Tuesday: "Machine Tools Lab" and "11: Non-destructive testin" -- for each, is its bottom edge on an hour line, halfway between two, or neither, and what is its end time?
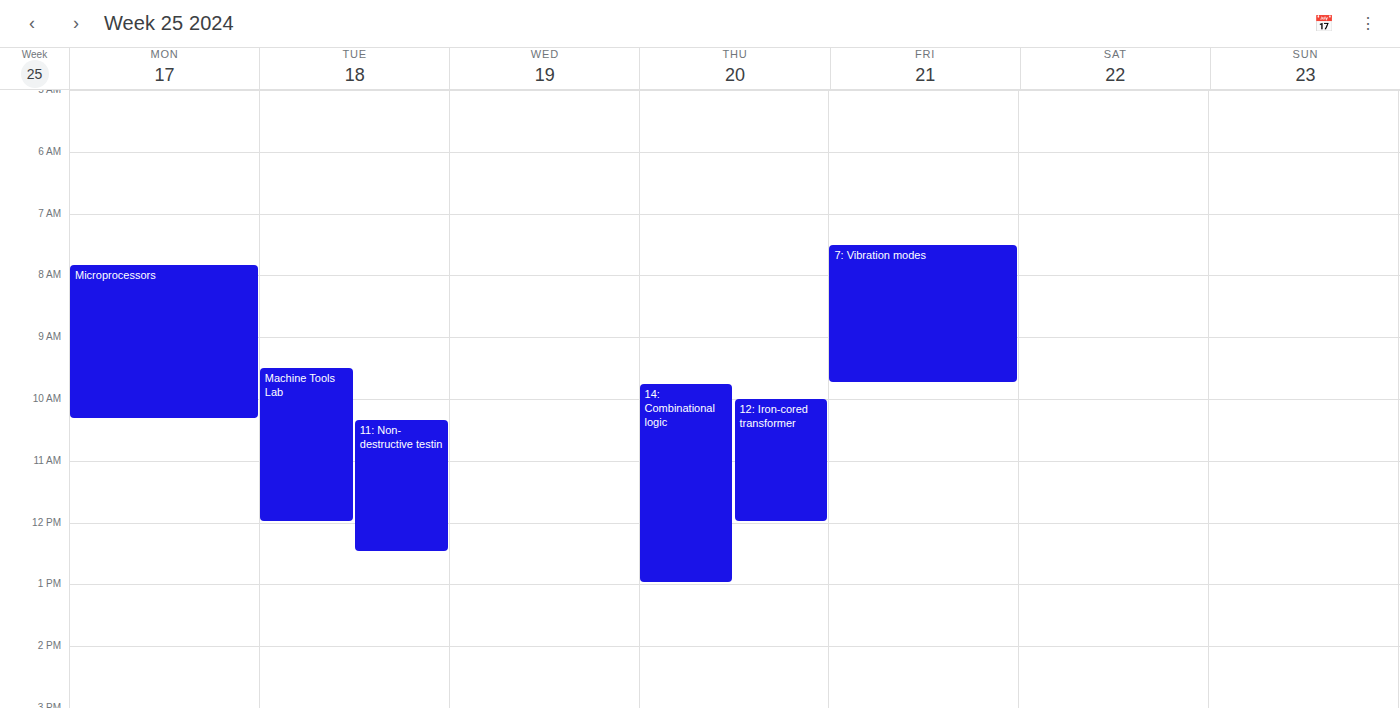
"Machine Tools Lab": 12:00 PM, exactly on the 12 PM line. "11: Non-destructive testin": 12:30 PM, halfway between the 12 PM and 1 PM lines.